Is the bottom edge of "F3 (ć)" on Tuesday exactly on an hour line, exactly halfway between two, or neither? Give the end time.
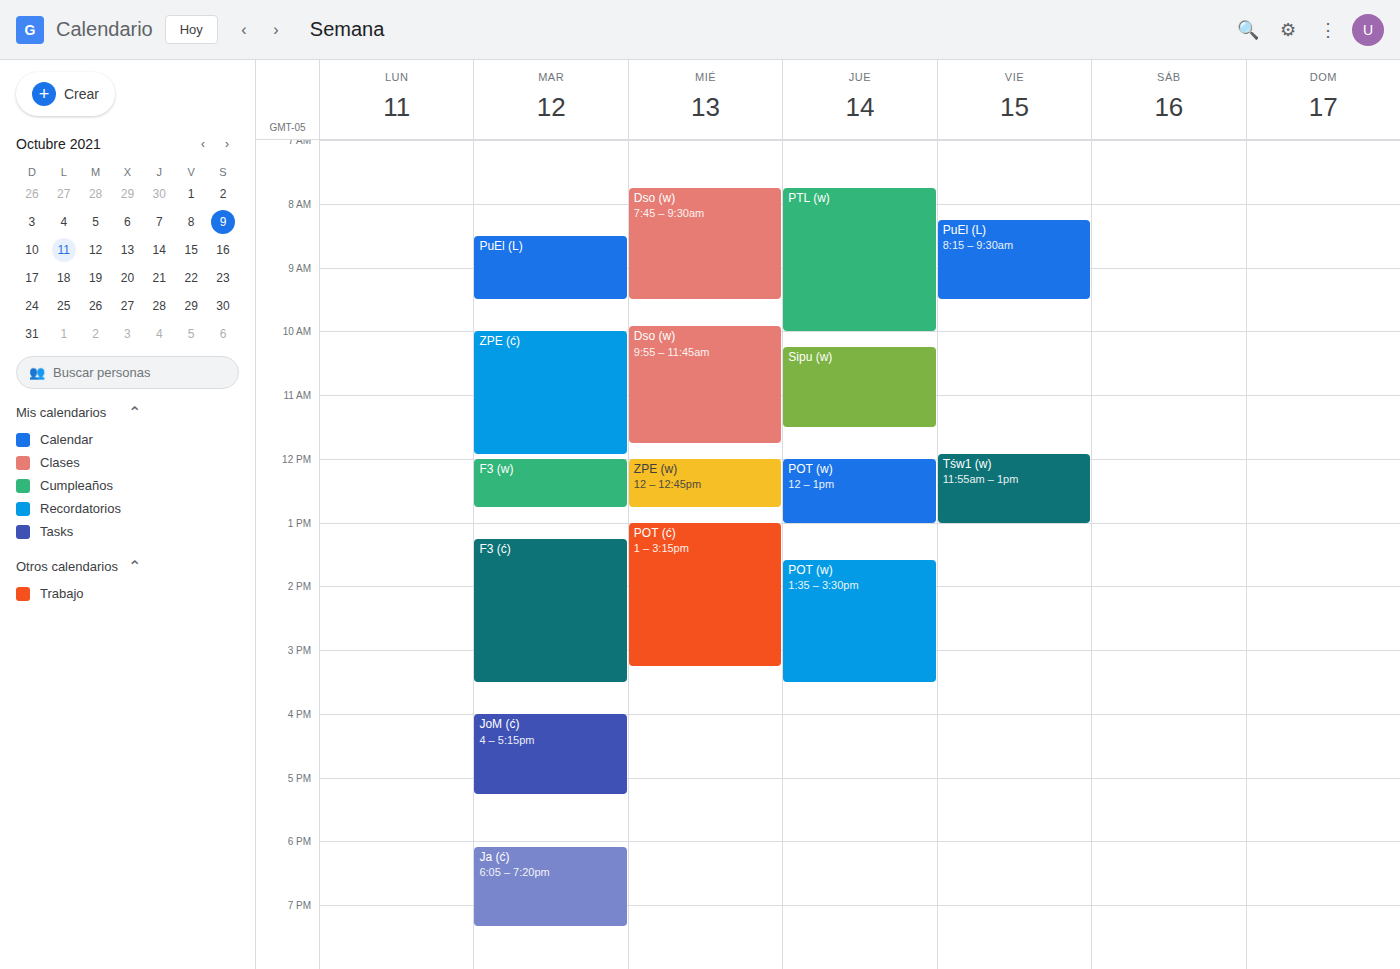
3:30 PM -- halfway between the 3 PM and 4 PM lines.